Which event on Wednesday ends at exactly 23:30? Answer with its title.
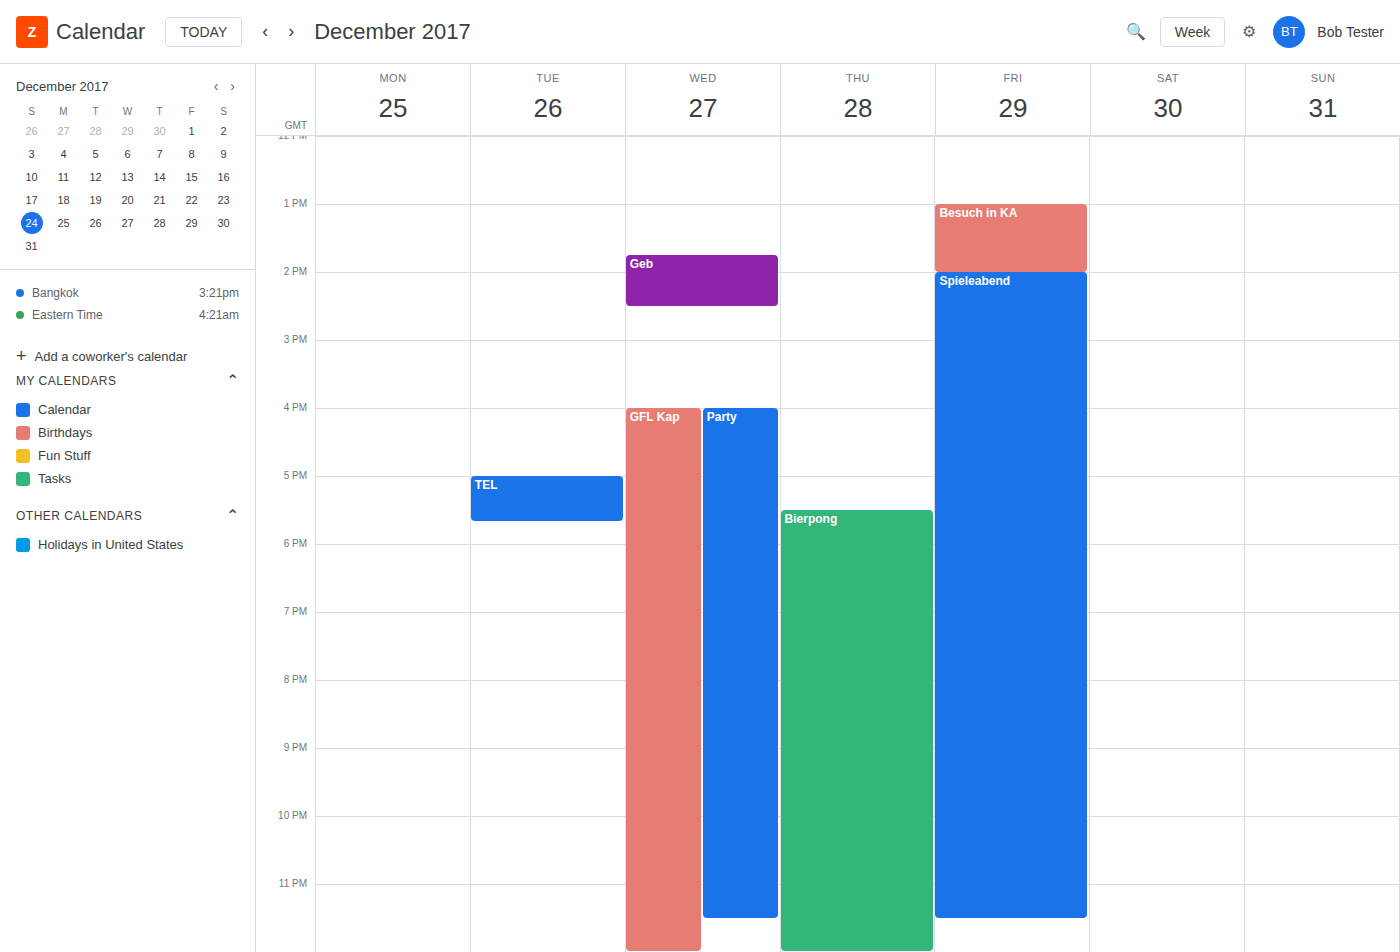
"Party"